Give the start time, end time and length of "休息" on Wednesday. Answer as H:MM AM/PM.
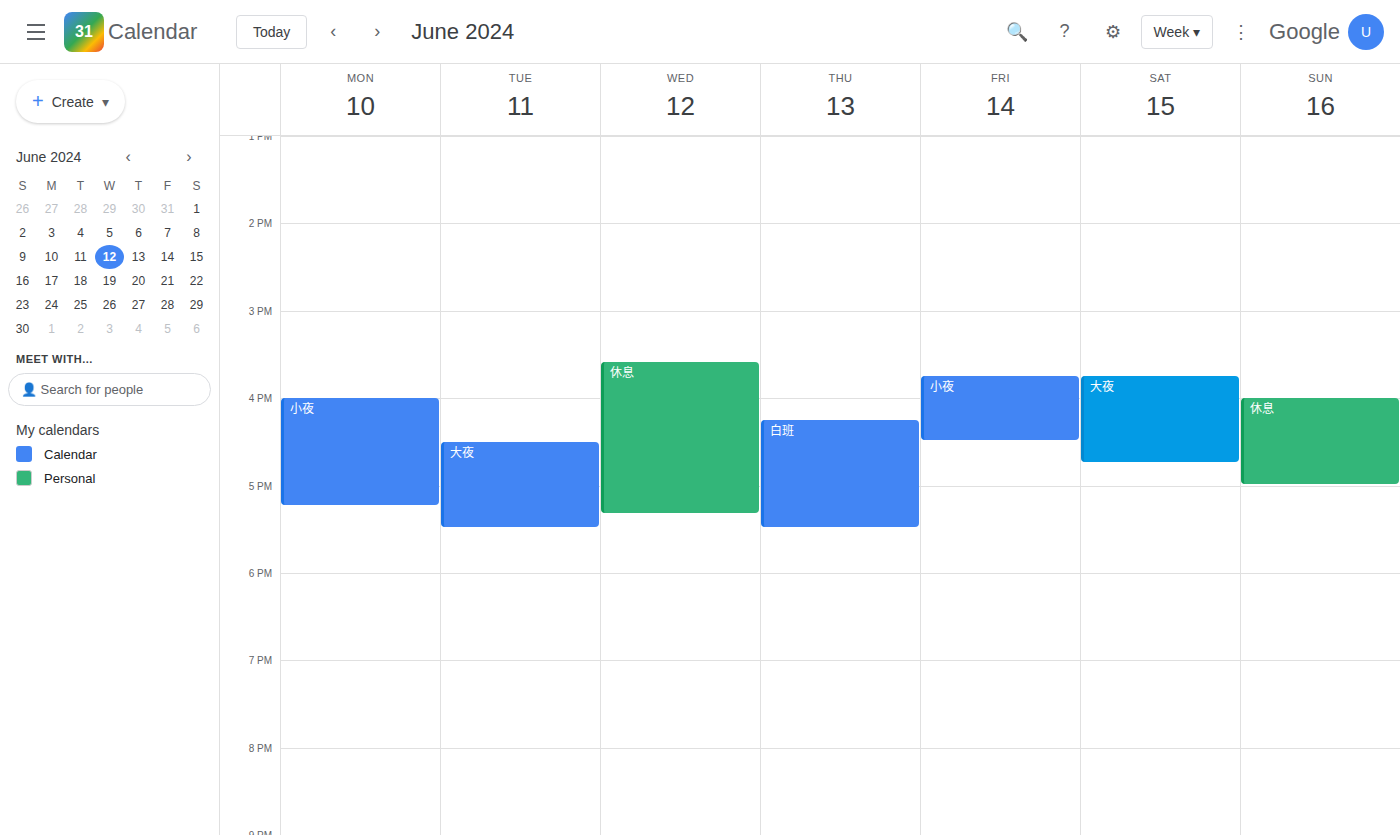
3:35 PM to 5:20 PM, 1 hour 45 minutes